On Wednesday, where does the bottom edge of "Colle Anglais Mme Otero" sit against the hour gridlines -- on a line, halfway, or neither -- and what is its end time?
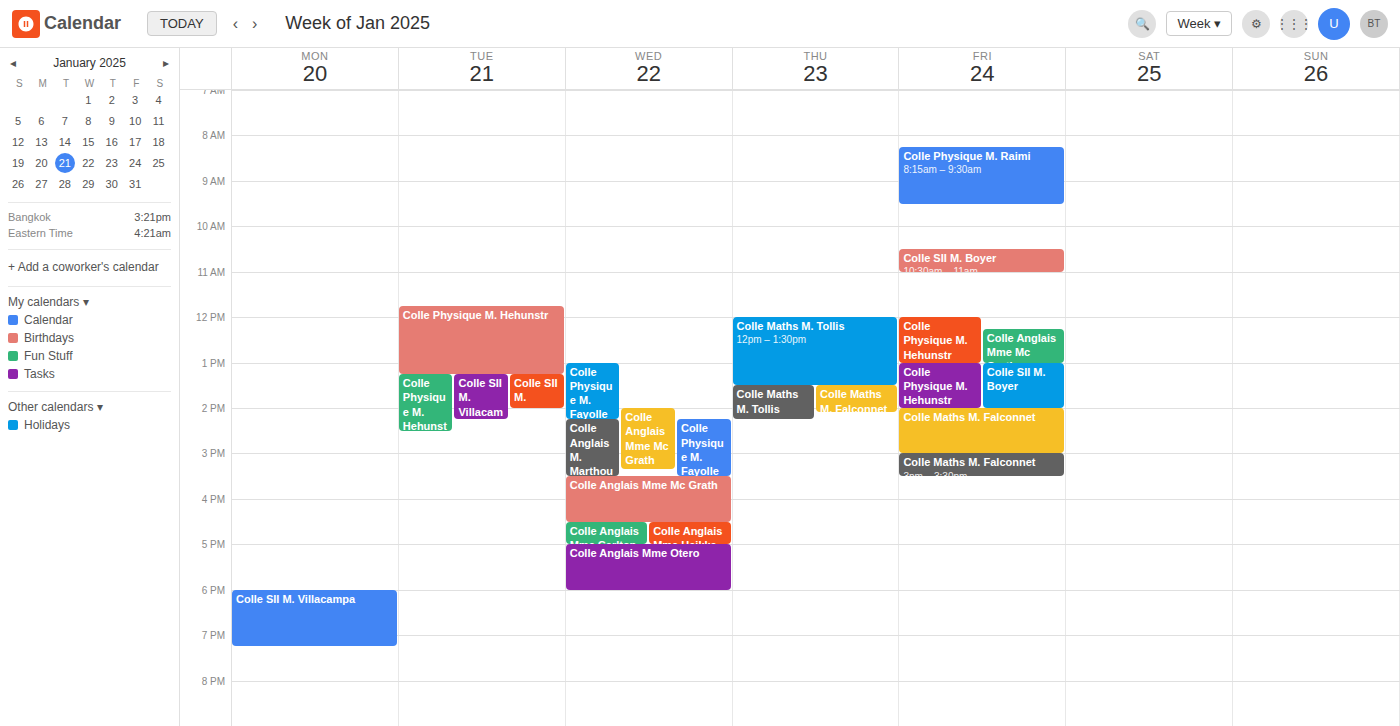
6:00 PM -- exactly on the 6 PM line.